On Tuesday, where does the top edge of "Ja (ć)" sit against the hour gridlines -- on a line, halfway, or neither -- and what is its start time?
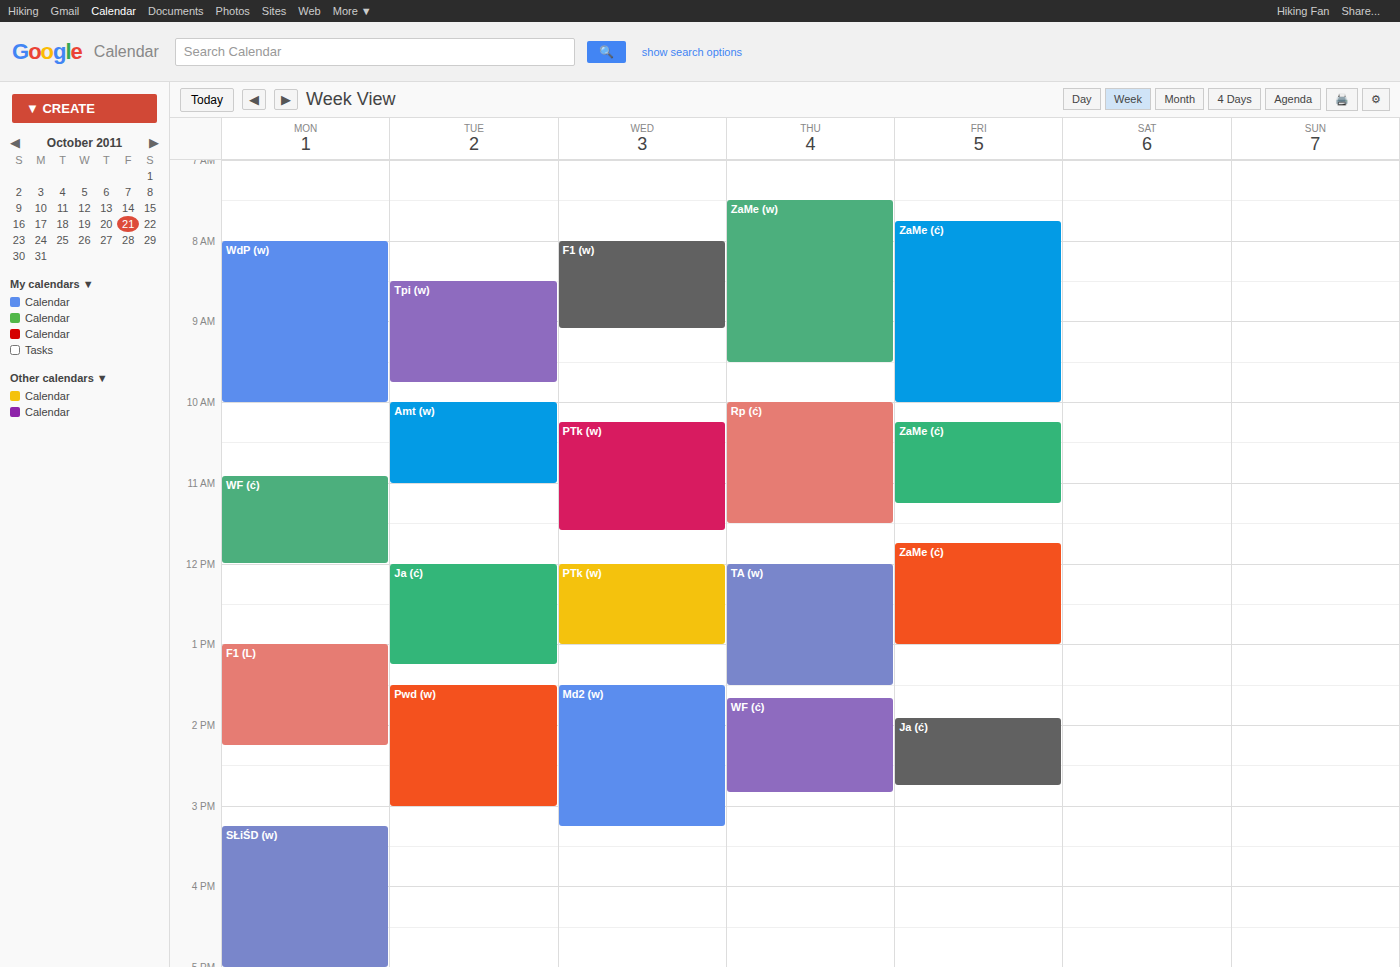
12:00 PM -- exactly on the 12 PM line.